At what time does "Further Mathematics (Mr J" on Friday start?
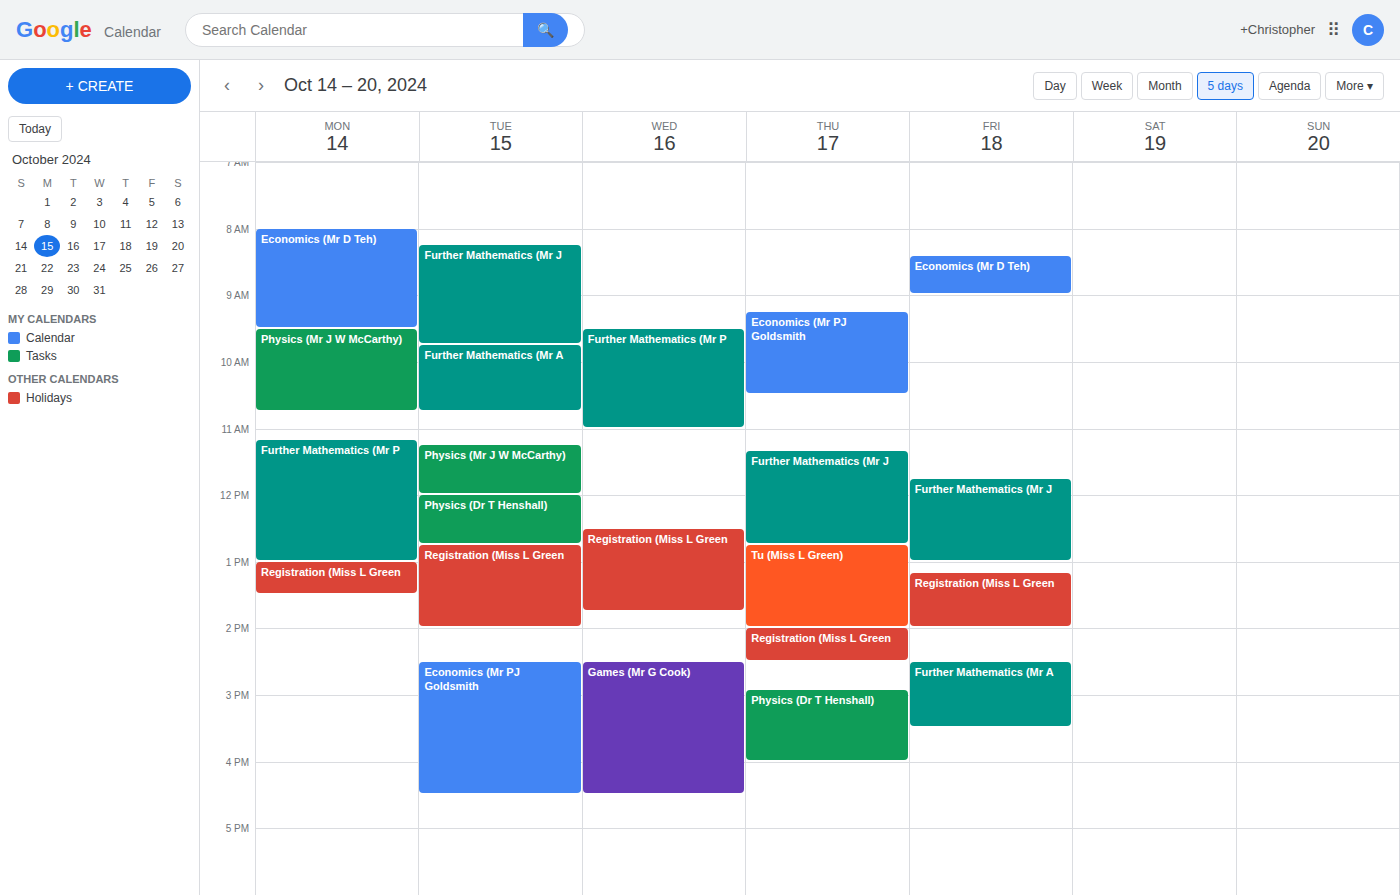
11:45 AM